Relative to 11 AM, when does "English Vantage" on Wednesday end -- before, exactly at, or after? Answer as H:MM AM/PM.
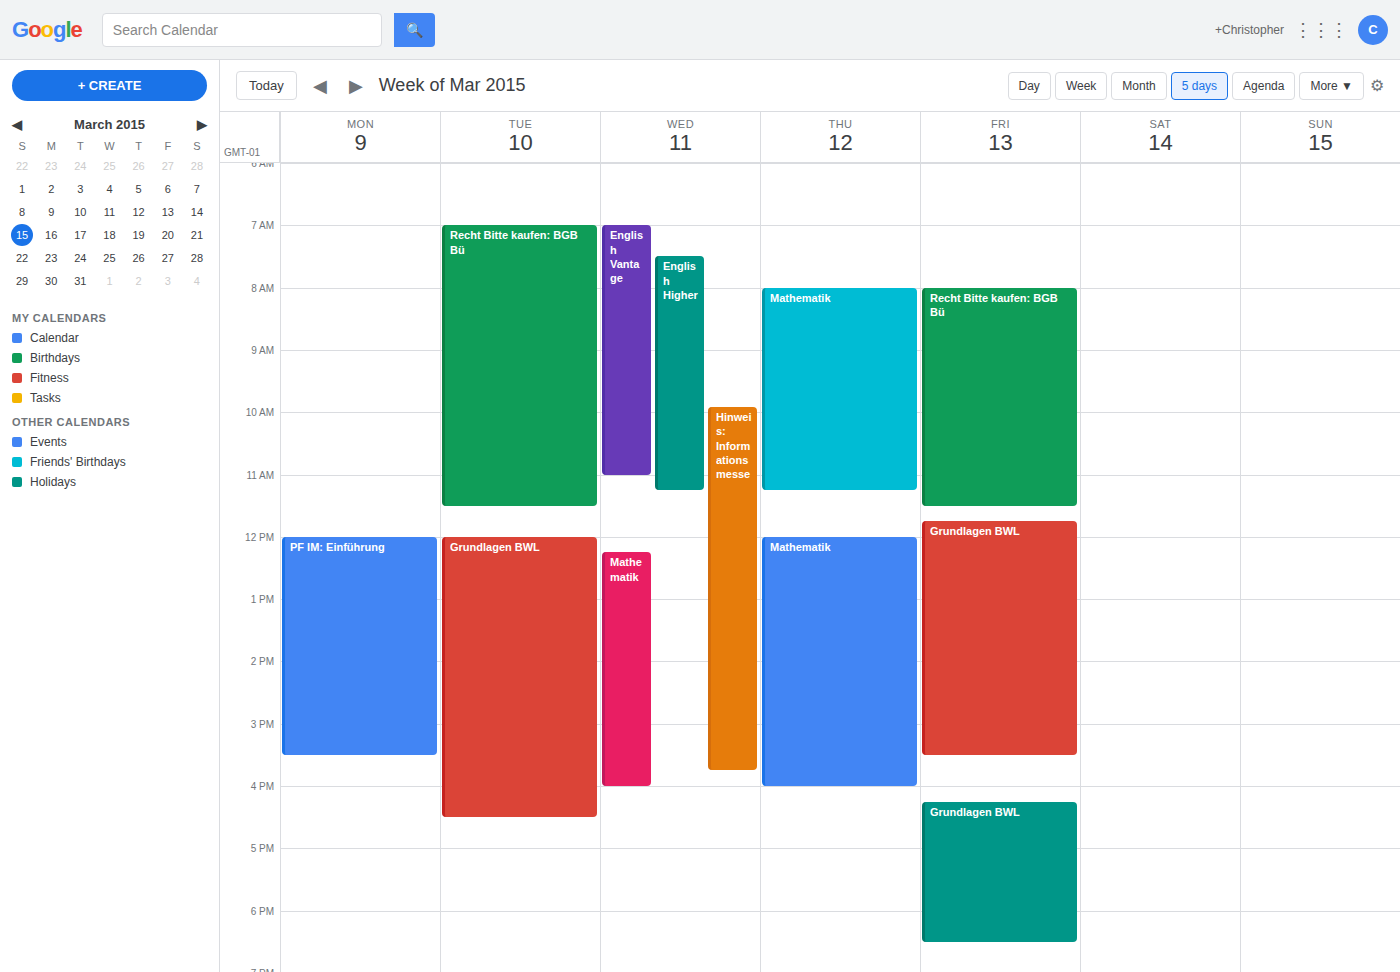
11:00 AM -- exactly at 11 AM, on the 11 AM line.